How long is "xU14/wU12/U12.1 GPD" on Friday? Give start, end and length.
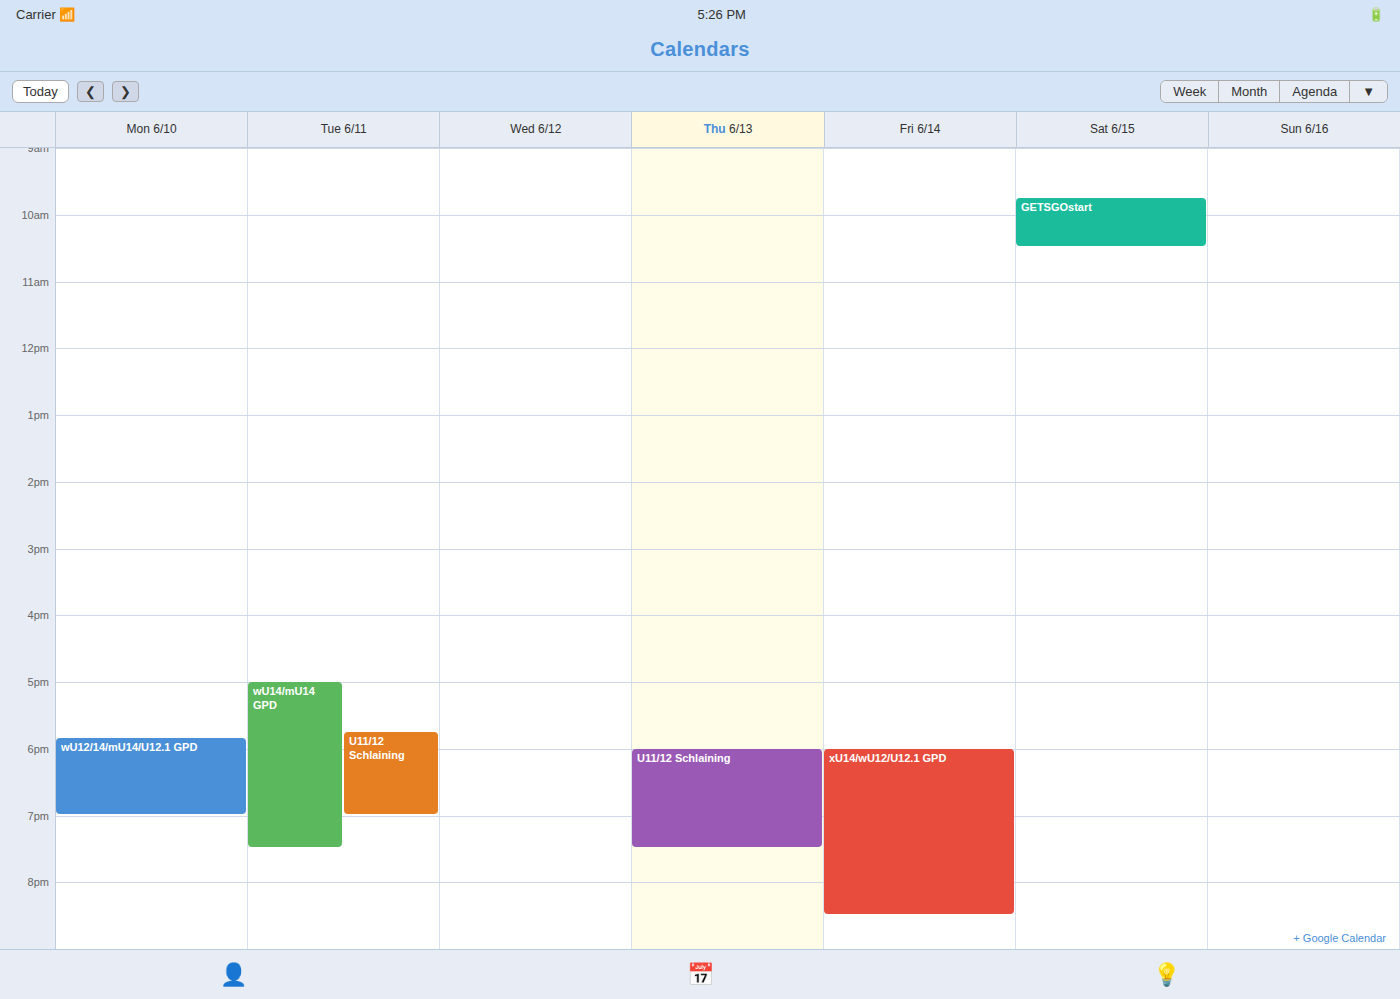
18:00 to 20:30, 2 hours 30 minutes